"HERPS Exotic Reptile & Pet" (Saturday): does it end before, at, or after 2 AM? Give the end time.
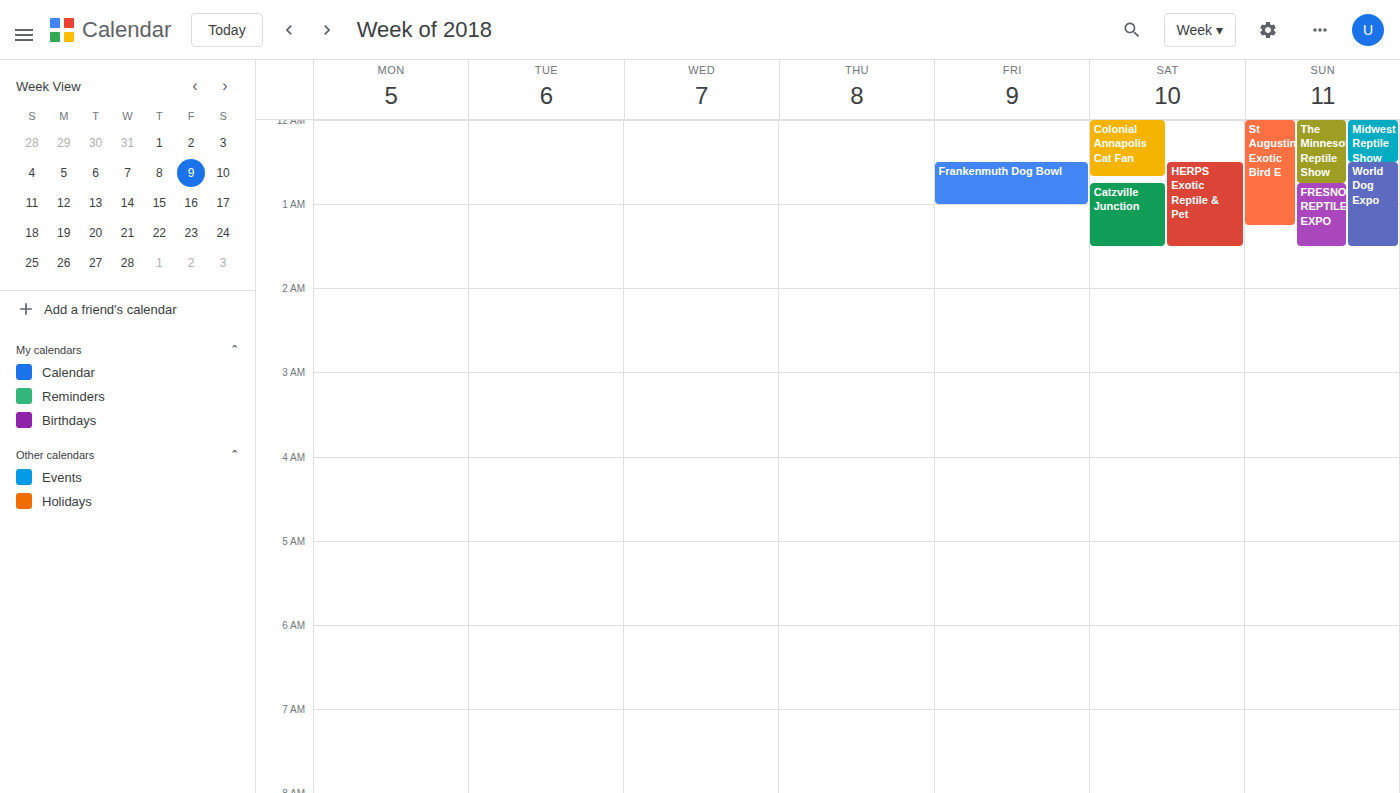
1:30 AM -- before 2 AM, 30 minutes above the 2 AM line.